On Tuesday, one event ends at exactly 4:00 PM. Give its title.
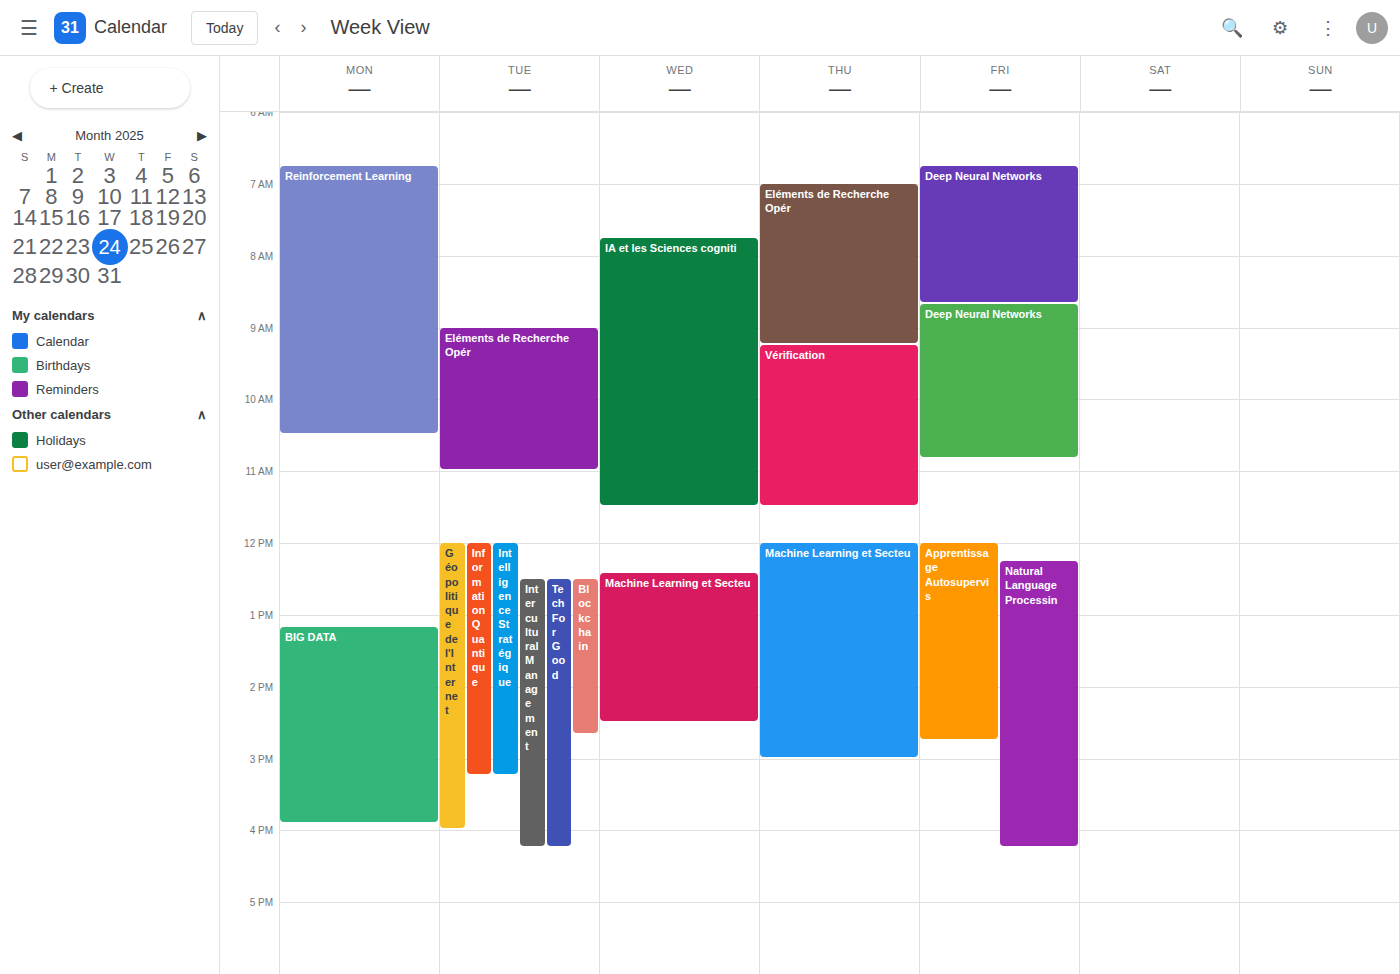
"Géopolitique de l'Internet"